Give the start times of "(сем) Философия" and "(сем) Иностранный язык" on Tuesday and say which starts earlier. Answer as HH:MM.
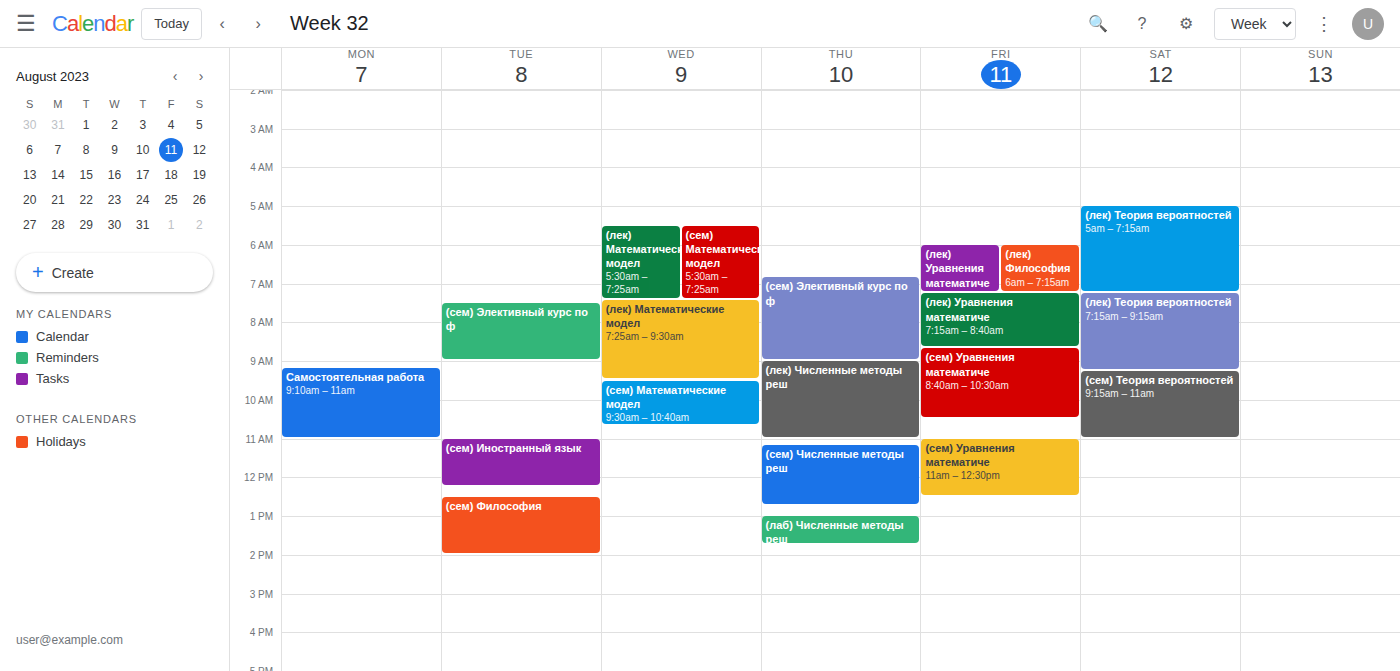
"(сем) Иностранный язык" 11:00; "(сем) Философия" 12:30.